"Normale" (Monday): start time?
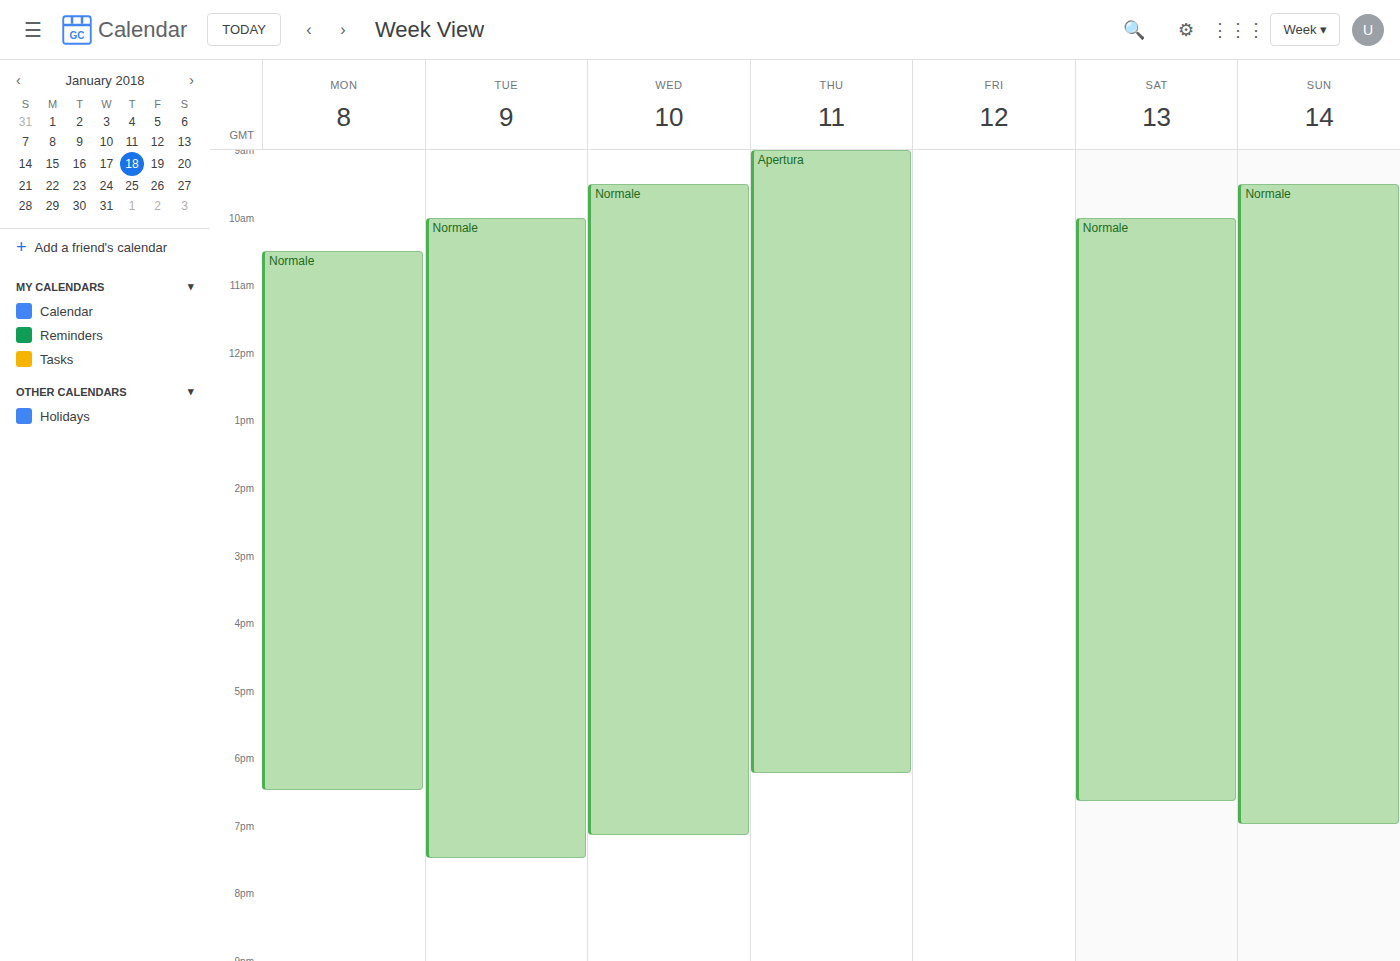
10:30 AM